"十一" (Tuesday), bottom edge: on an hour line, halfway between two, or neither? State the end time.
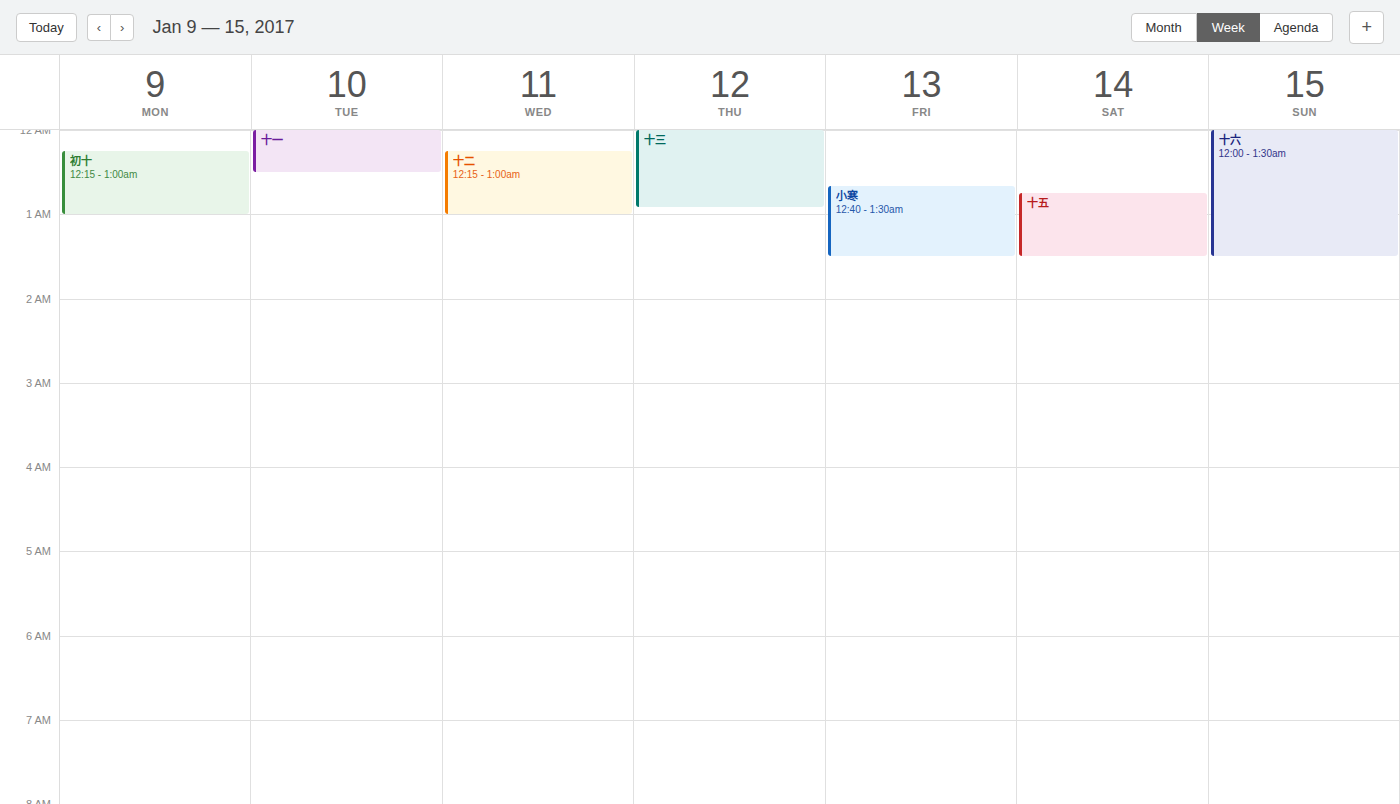
12:30 AM -- halfway between the 12 AM and 1 AM lines.